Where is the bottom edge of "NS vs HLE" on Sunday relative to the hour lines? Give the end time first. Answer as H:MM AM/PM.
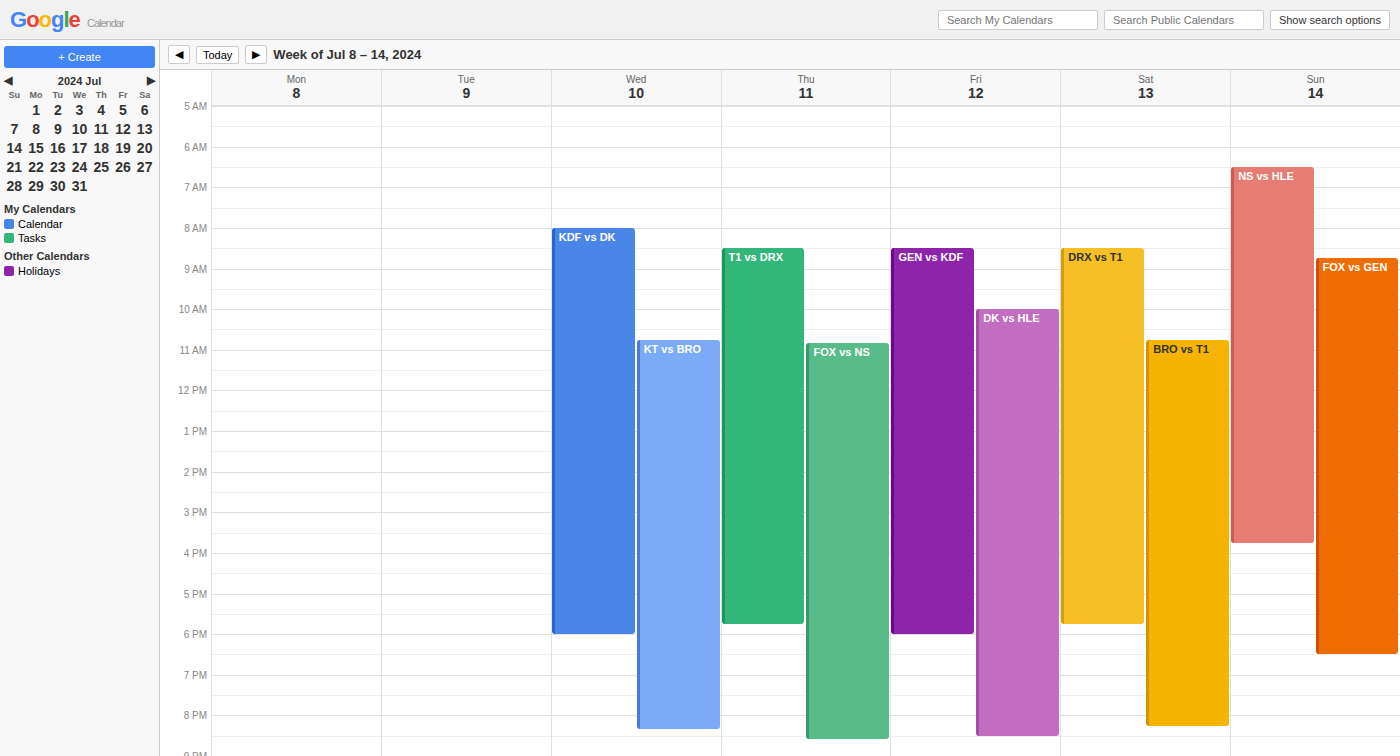
3:45 PM -- neither: three quarters of the way from the 3 PM line to the 4 PM line.